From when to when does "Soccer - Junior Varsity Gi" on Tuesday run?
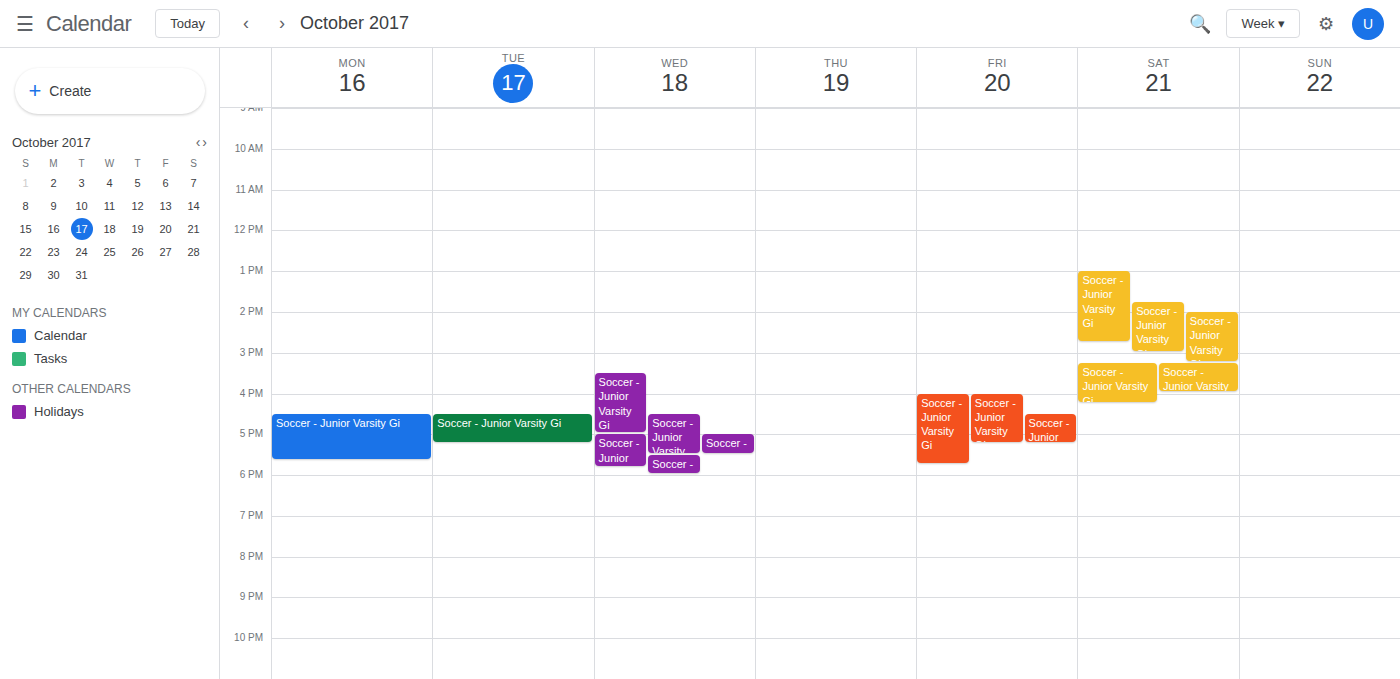
4:30 PM to 5:15 PM